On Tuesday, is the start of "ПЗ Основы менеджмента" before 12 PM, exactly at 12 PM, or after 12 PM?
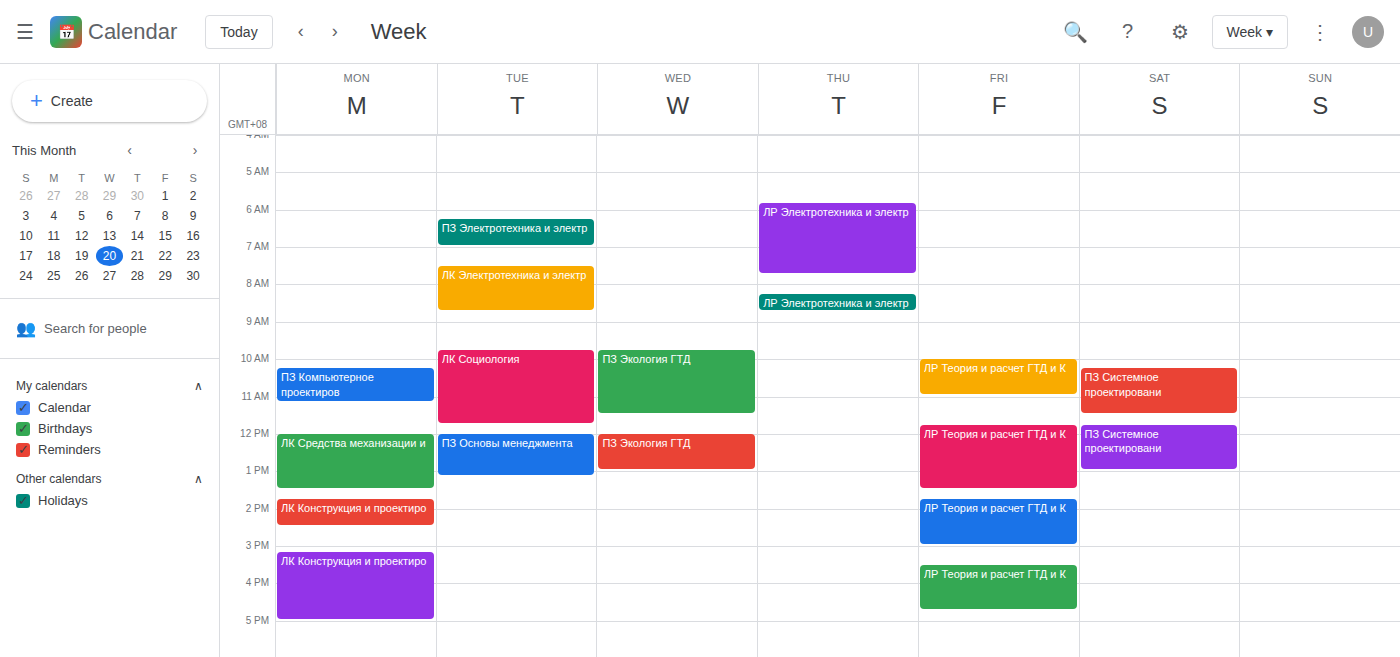
12:00 PM -- exactly at 12 PM, on the 12 PM line.